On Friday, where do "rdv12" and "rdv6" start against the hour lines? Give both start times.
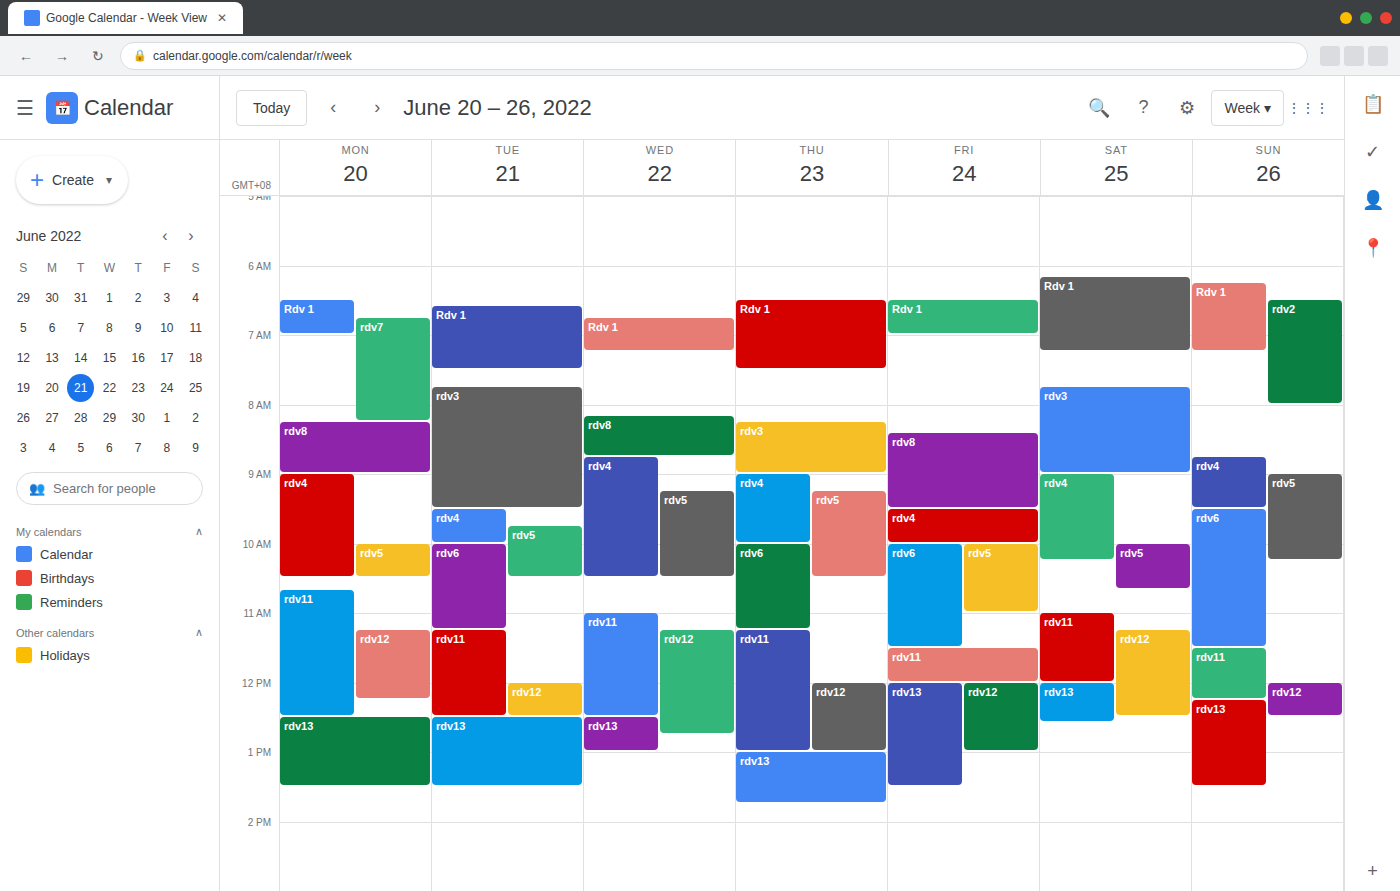
"rdv12": 12:00 PM, exactly on the 12 PM line. "rdv6": 10:00 AM, exactly on the 10 AM line.